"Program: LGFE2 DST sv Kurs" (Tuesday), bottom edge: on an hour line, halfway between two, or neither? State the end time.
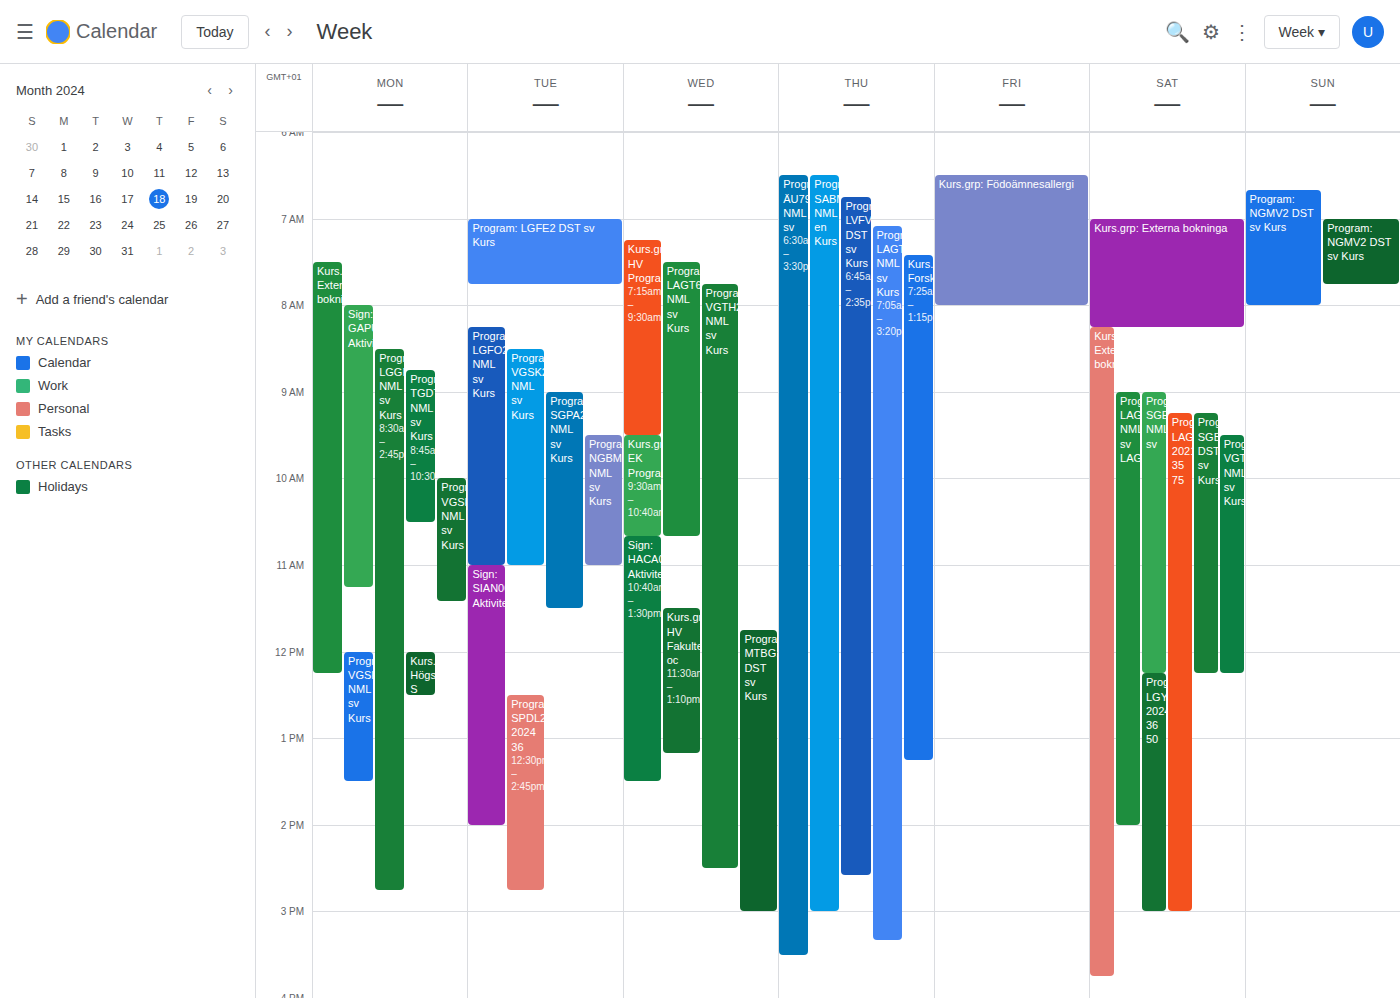
07:45 -- neither: three quarters of the way from the 07:00 line to the 08:00 line.